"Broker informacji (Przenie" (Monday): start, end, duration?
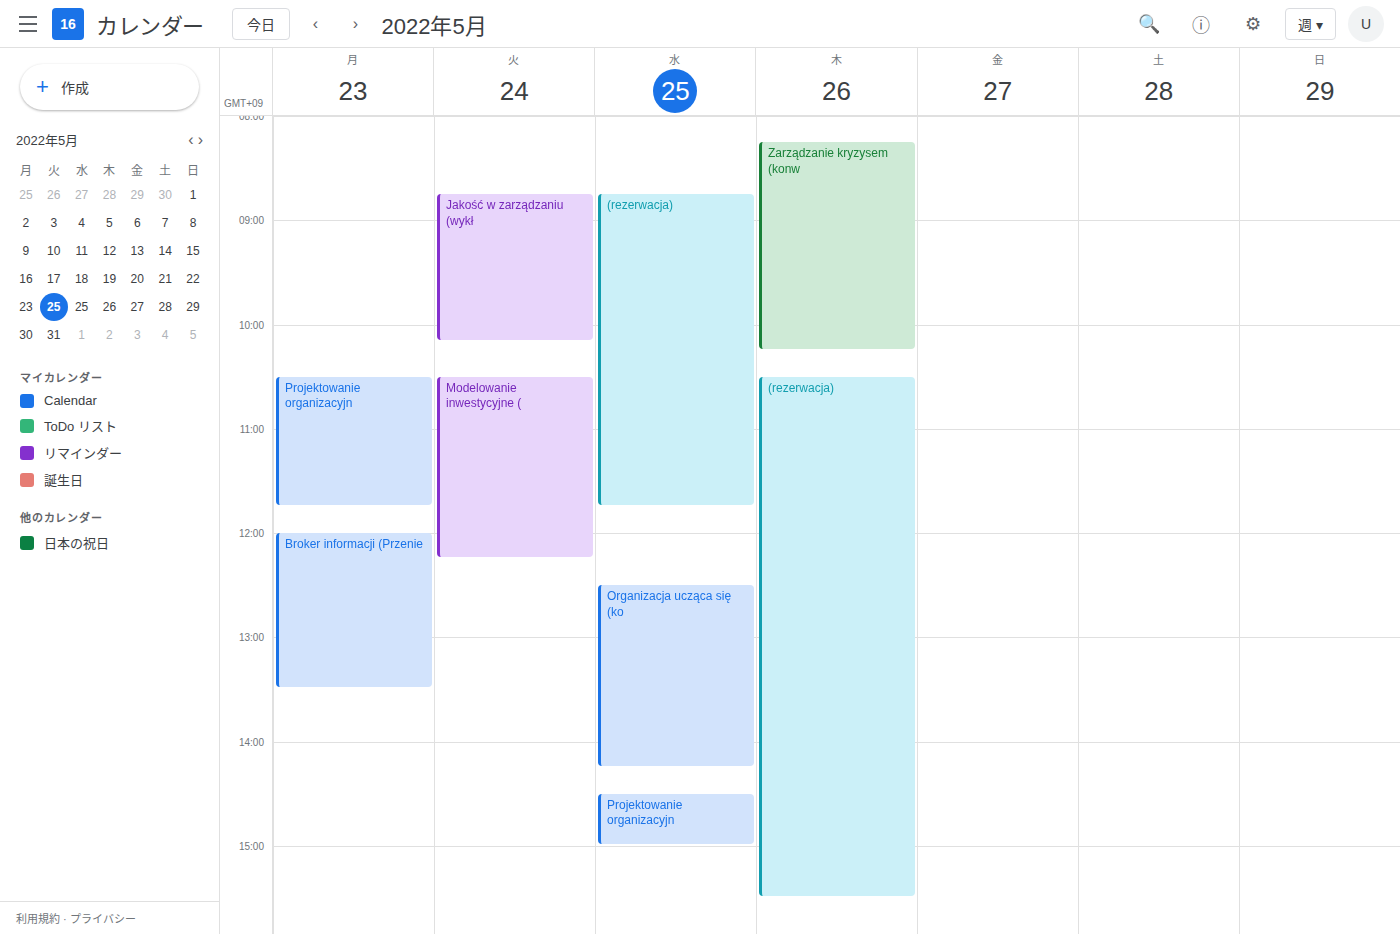
12:00 PM to 1:30 PM, 1 hour 30 minutes